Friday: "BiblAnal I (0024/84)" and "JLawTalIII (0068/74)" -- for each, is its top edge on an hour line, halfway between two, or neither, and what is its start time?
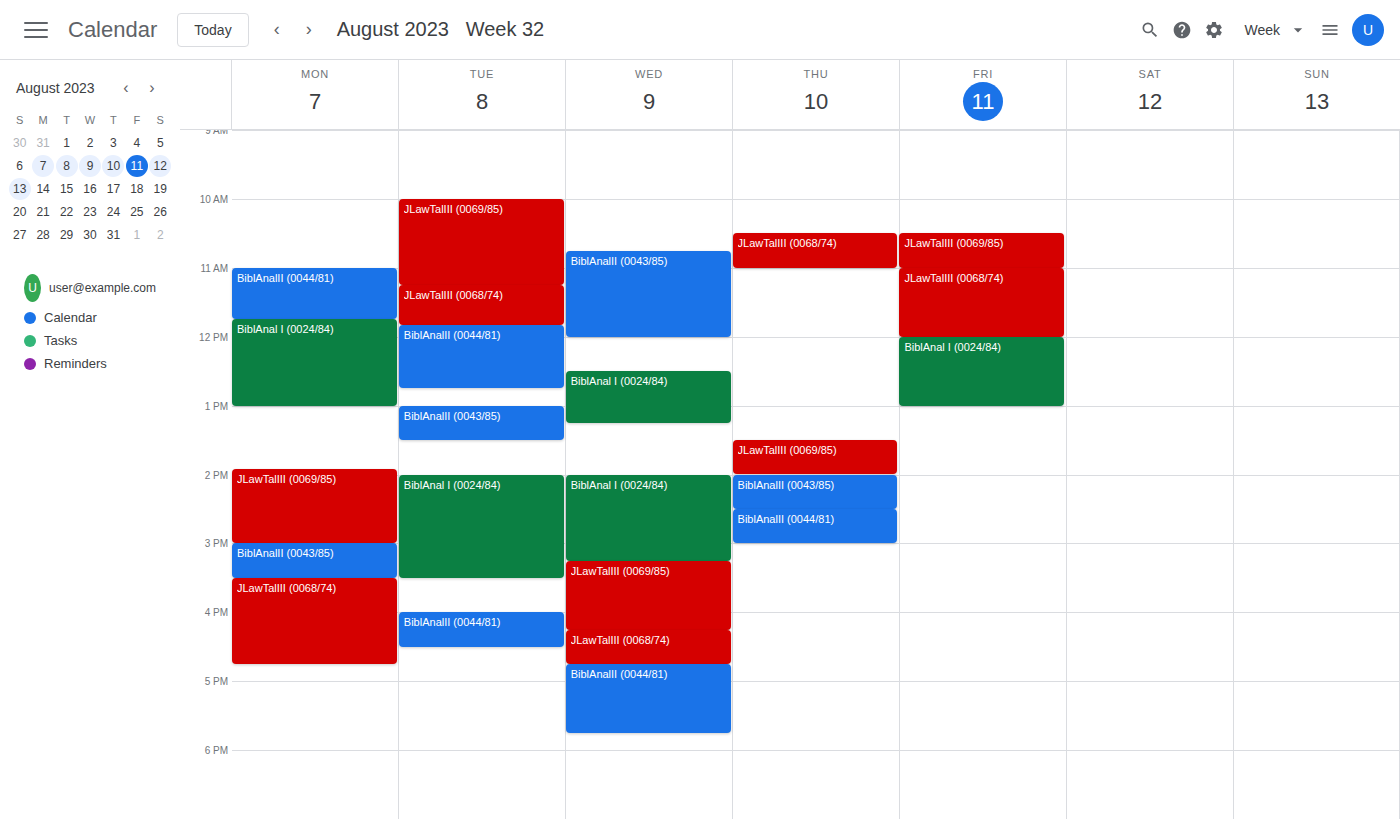
"BiblAnal I (0024/84)": 12:00, exactly on the 12:00 line. "JLawTalIII (0068/74)": 11:00, exactly on the 11:00 line.